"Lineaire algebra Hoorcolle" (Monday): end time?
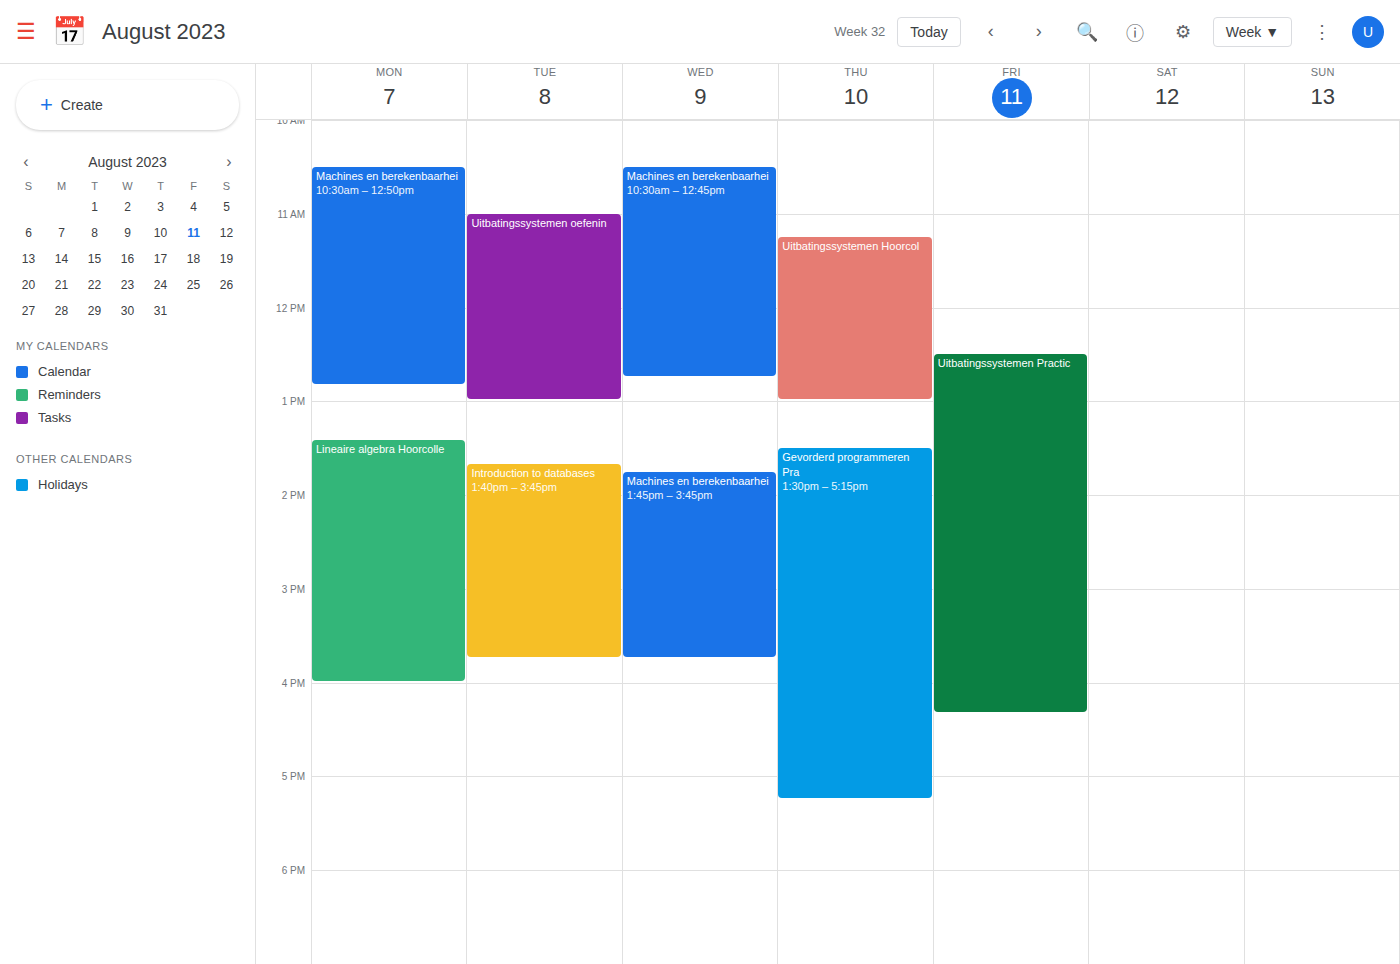
4:00 PM